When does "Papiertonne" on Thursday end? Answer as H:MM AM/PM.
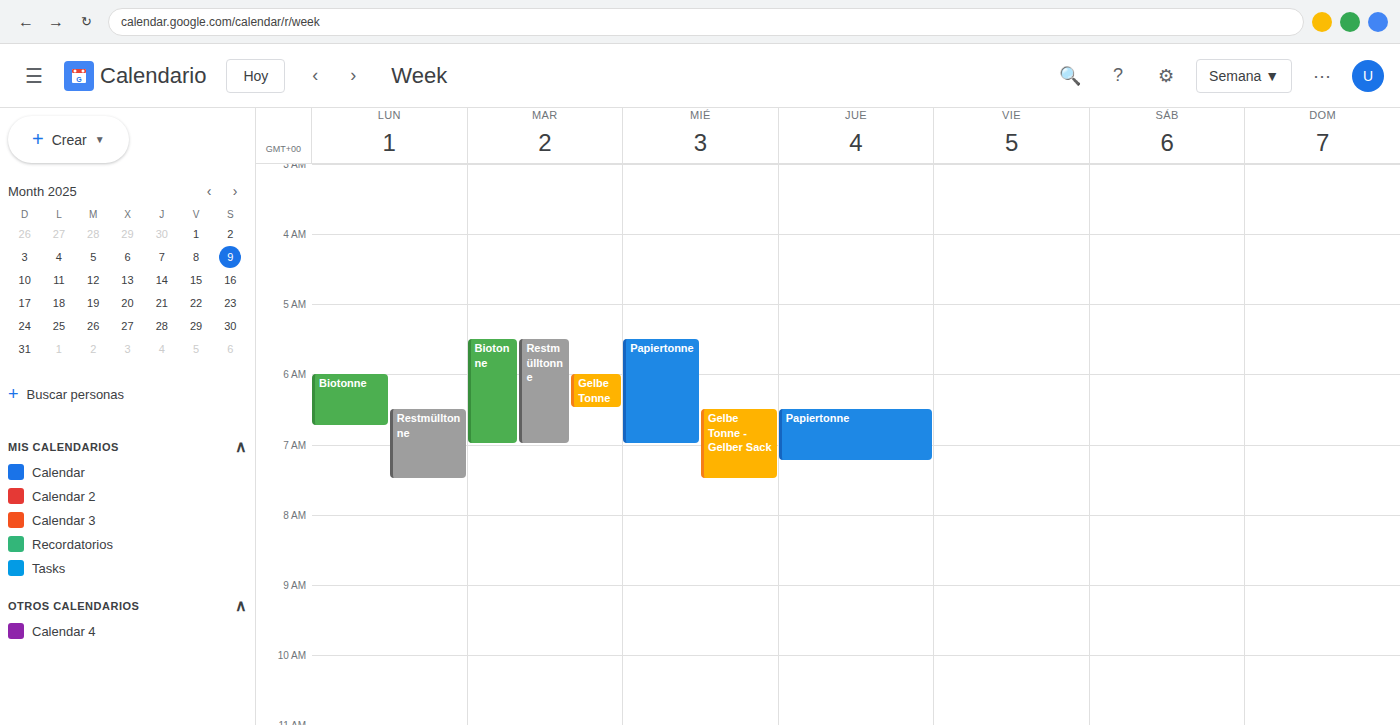
7:15 AM